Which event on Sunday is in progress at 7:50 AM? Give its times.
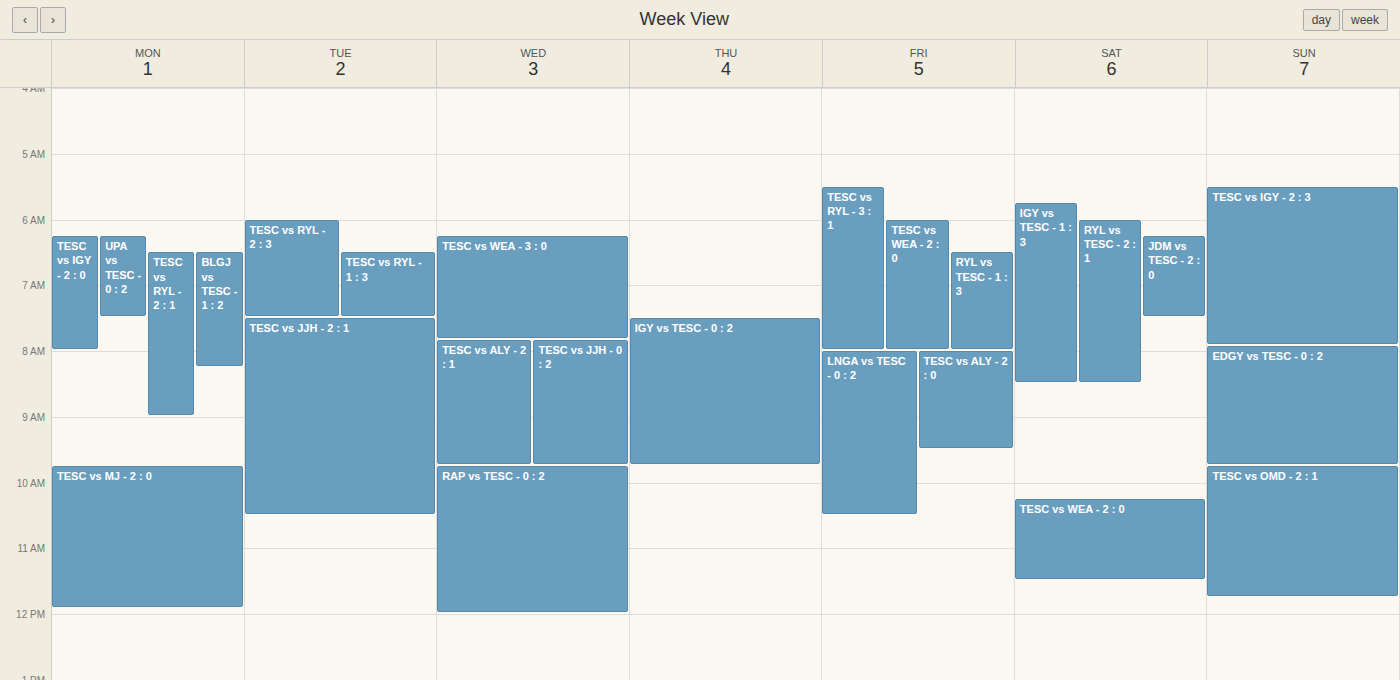
"TESC vs IGY - 2 : 3", 5:30 AM to 7:55 AM